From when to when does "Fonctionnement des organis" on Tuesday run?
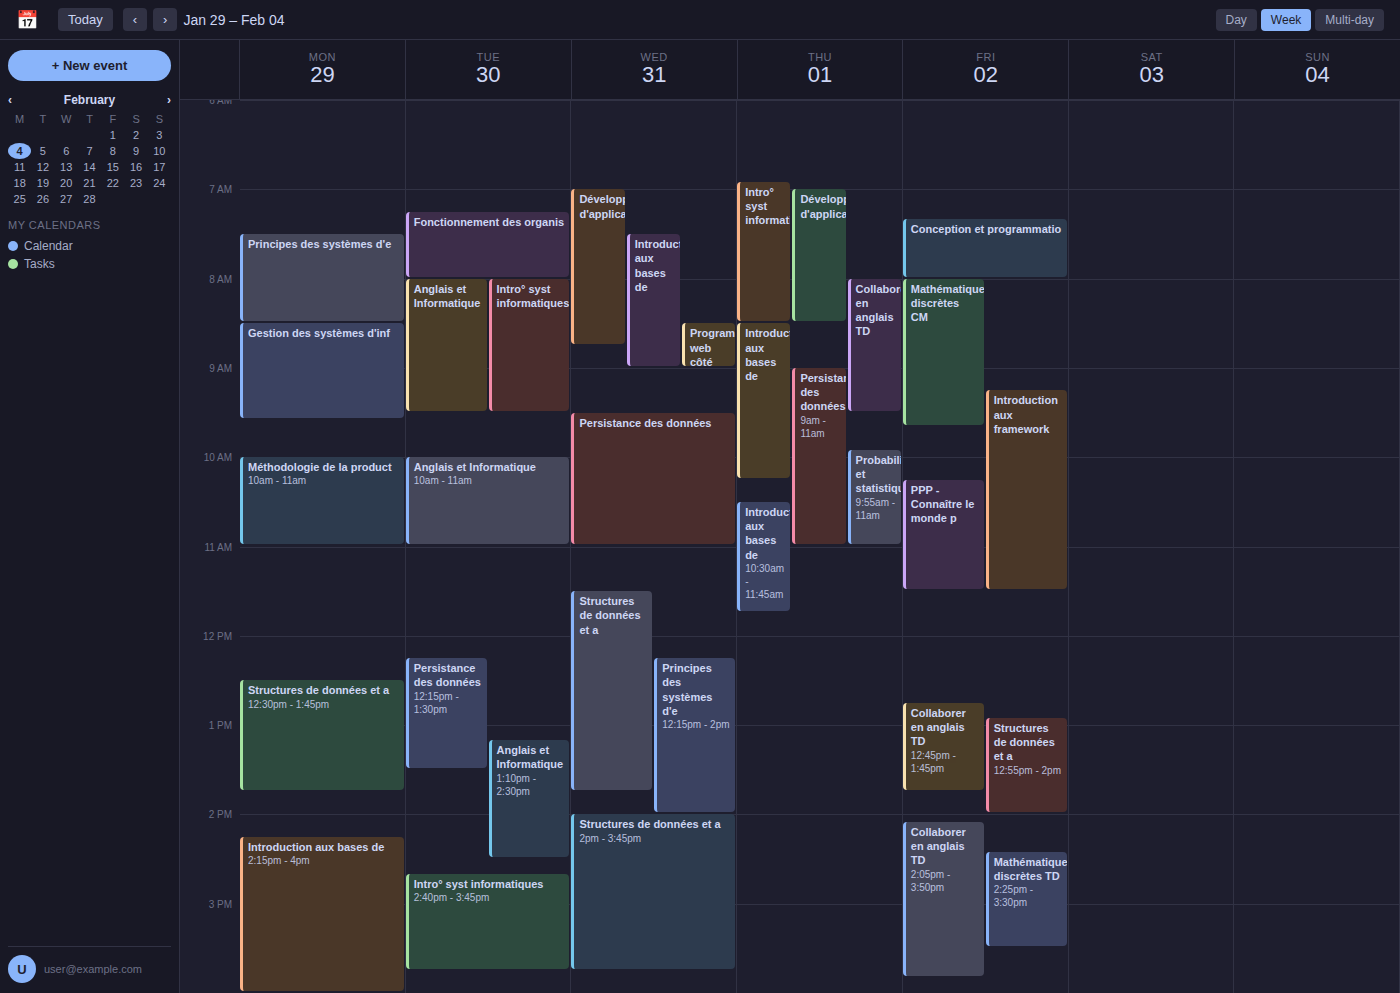
07:15 to 08:00